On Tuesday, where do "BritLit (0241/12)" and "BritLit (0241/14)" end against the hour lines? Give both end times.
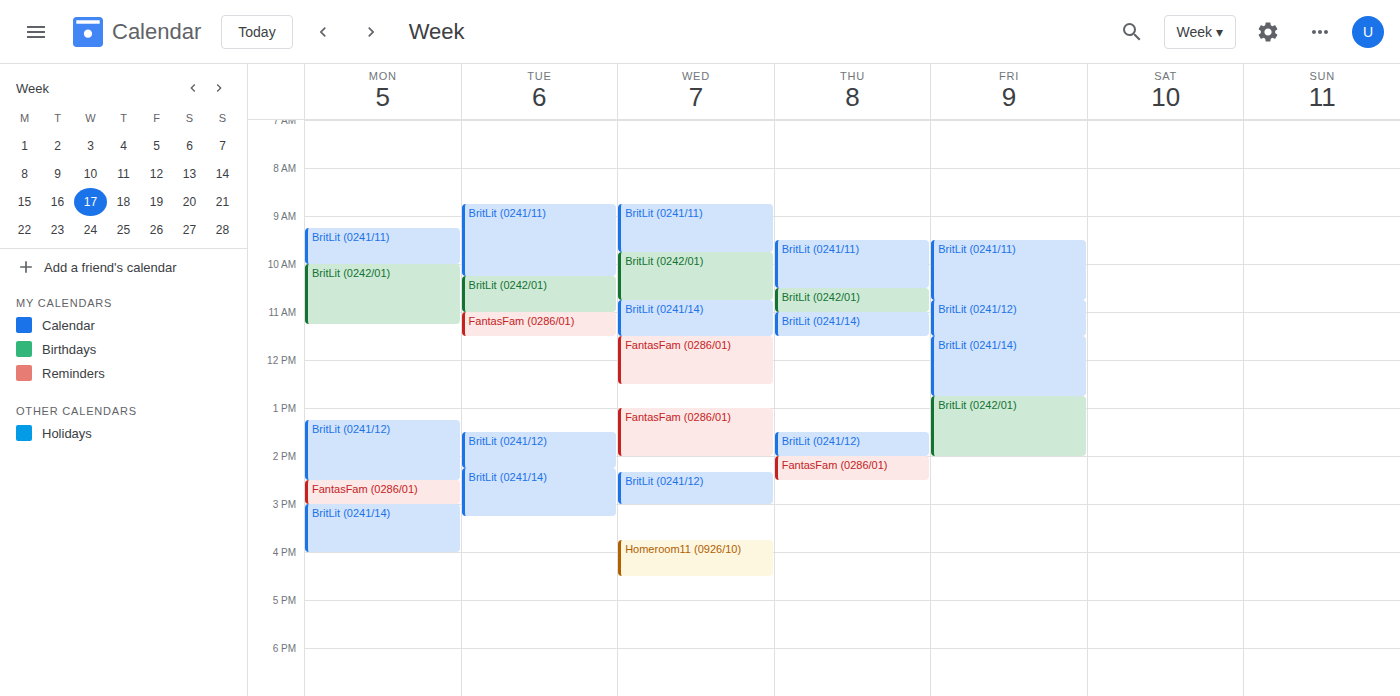
"BritLit (0241/12)": 2:15 PM, neither: a quarter of the way from the 2 PM line to the 3 PM line. "BritLit (0241/14)": 3:15 PM, neither: a quarter of the way from the 3 PM line to the 4 PM line.